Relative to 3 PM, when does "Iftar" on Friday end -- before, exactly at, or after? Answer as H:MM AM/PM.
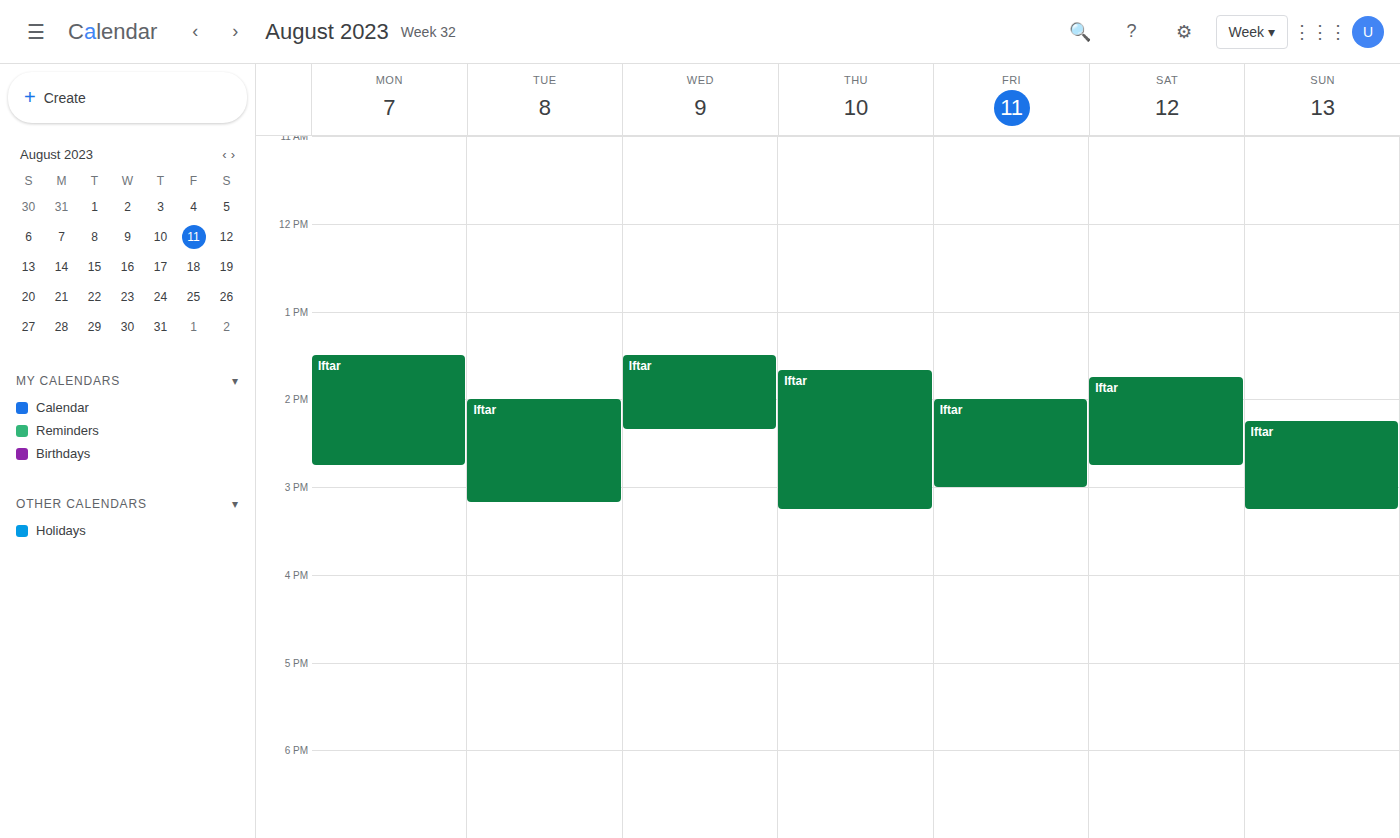
3:00 PM -- exactly at 3 PM, on the 3 PM line.